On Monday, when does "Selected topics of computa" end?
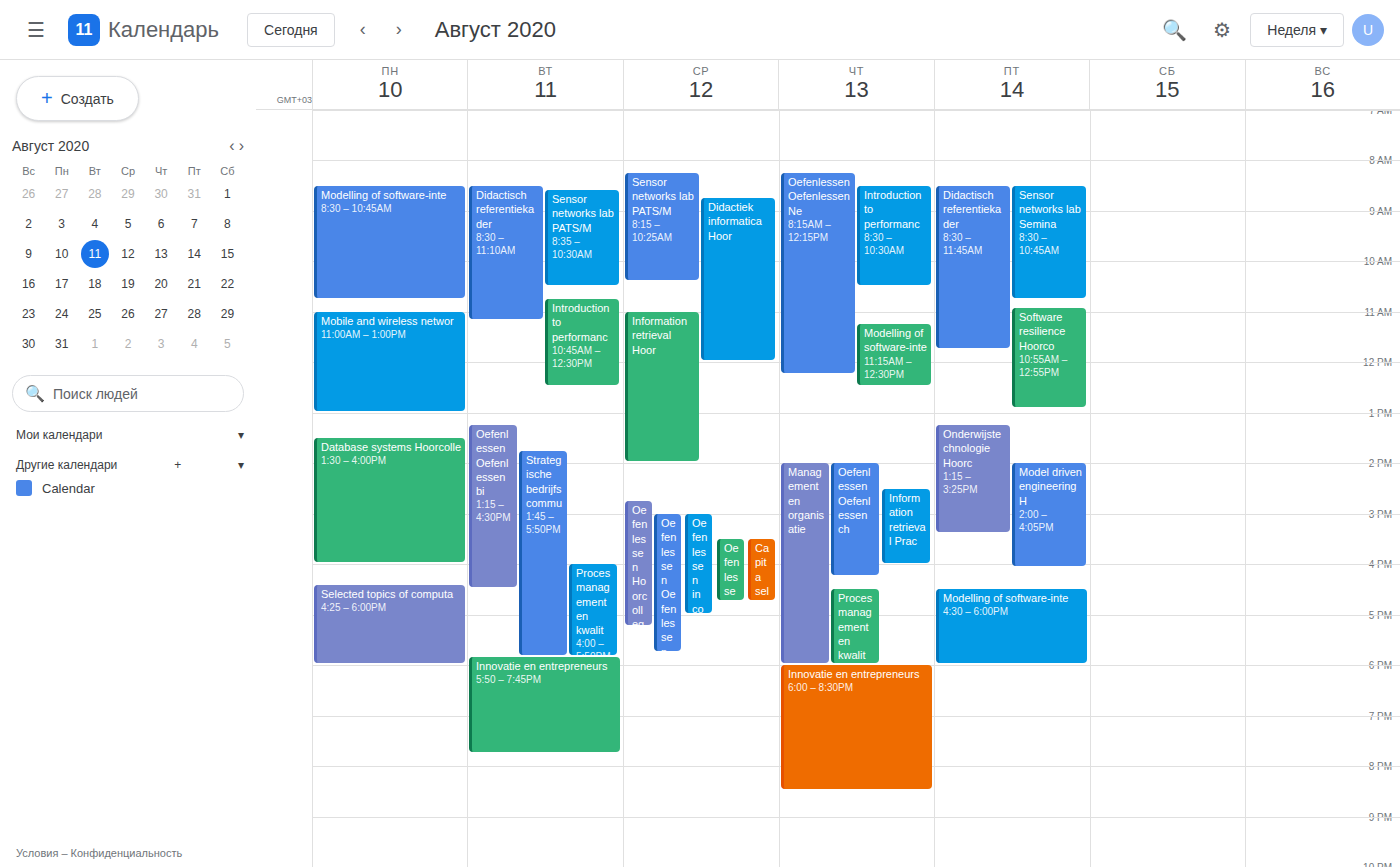
6:00 PM